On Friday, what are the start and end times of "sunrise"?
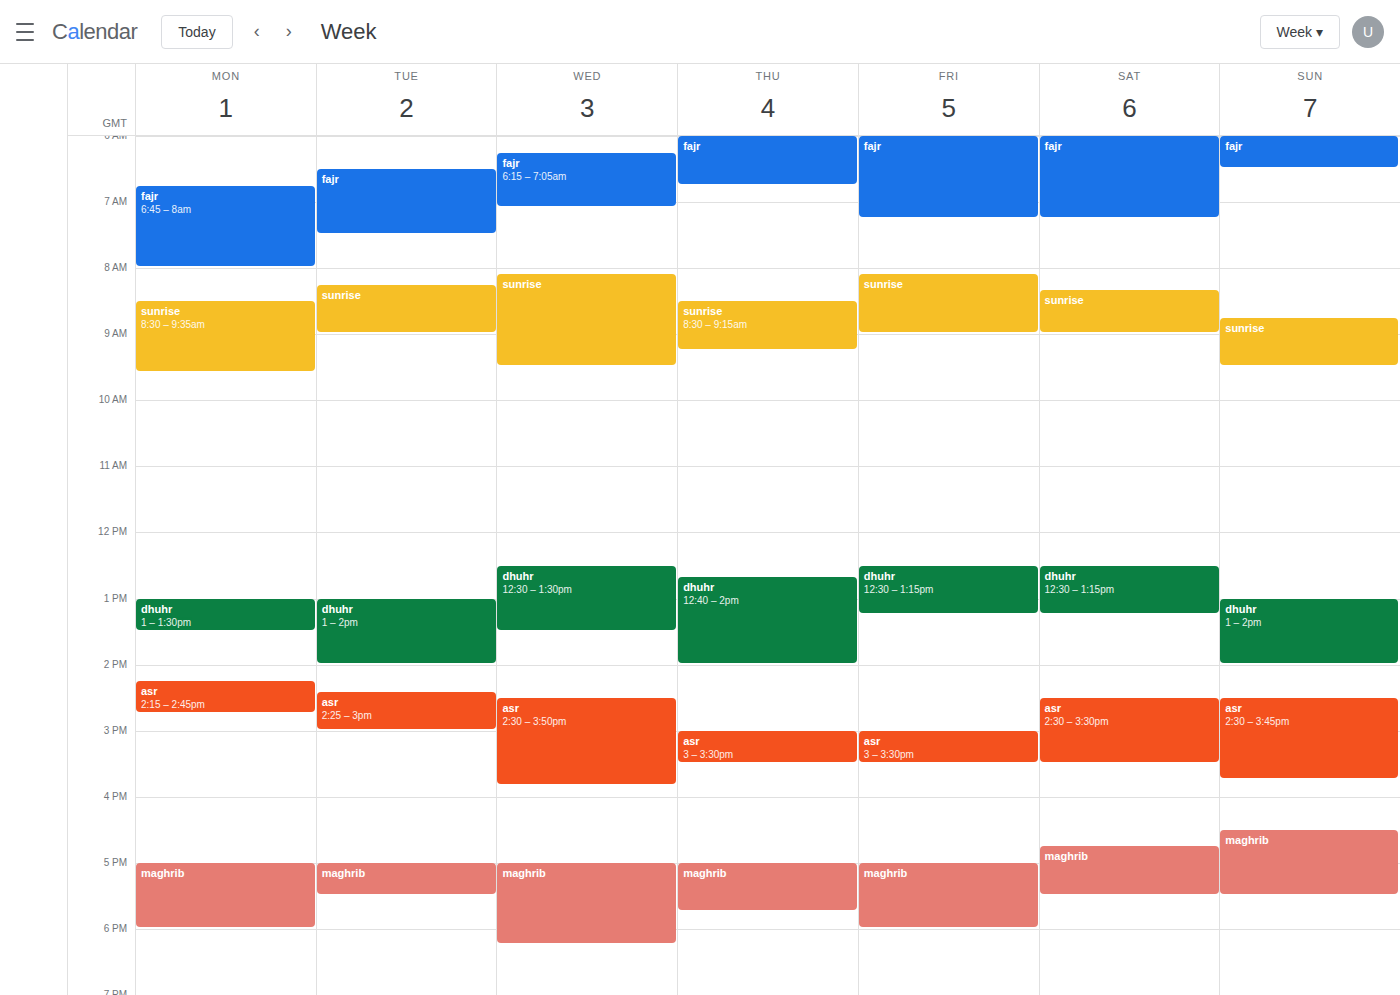
8:05 AM to 9:00 AM